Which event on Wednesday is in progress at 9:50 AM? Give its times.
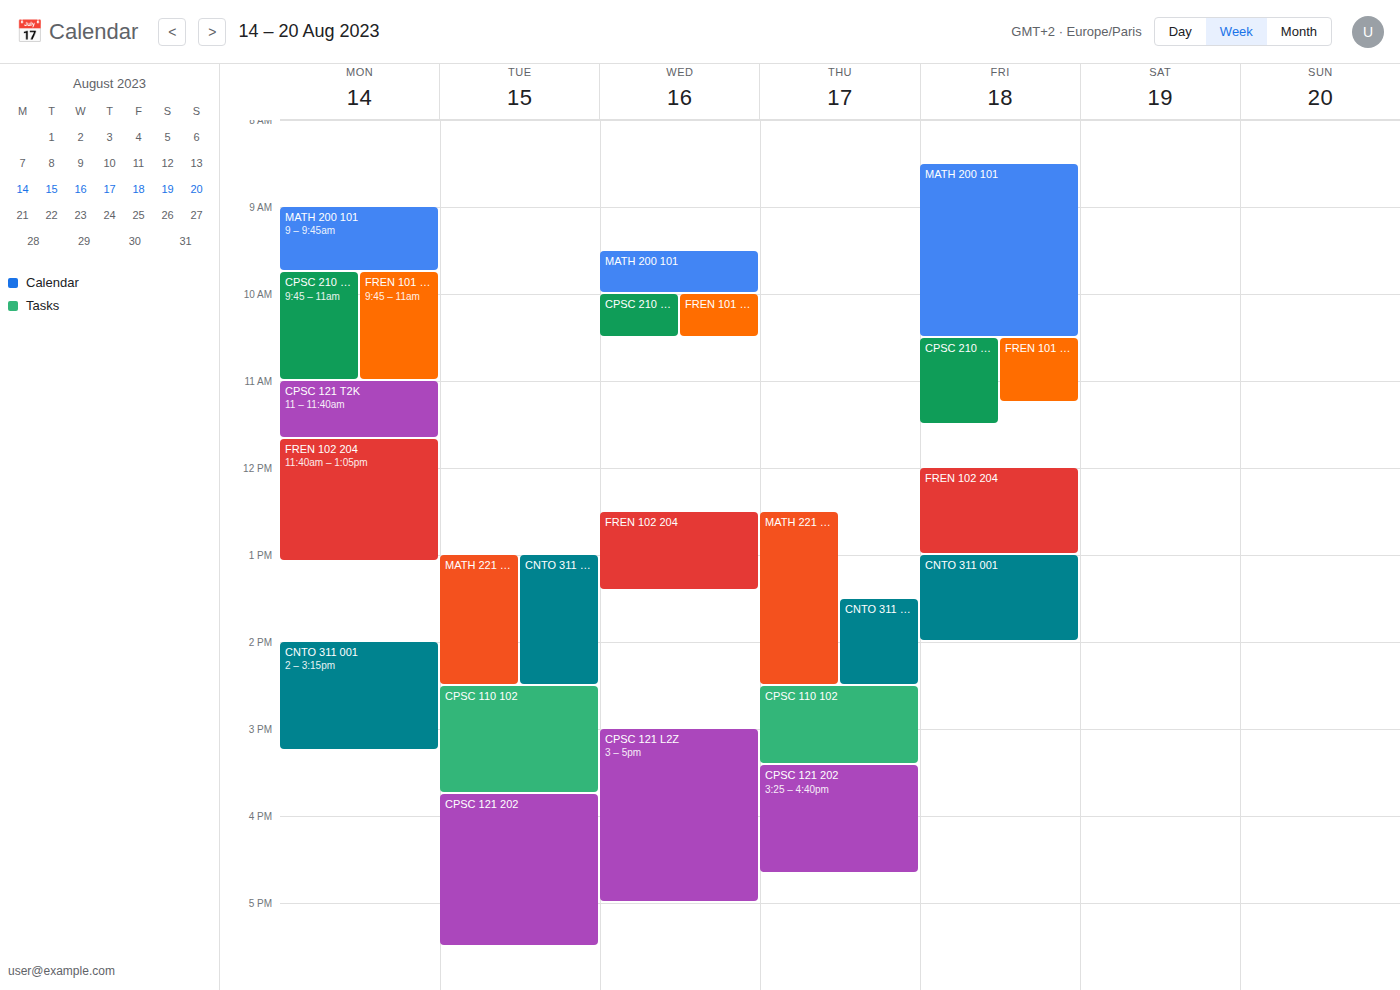
"MATH 200 101", 9:30 AM to 10:00 AM